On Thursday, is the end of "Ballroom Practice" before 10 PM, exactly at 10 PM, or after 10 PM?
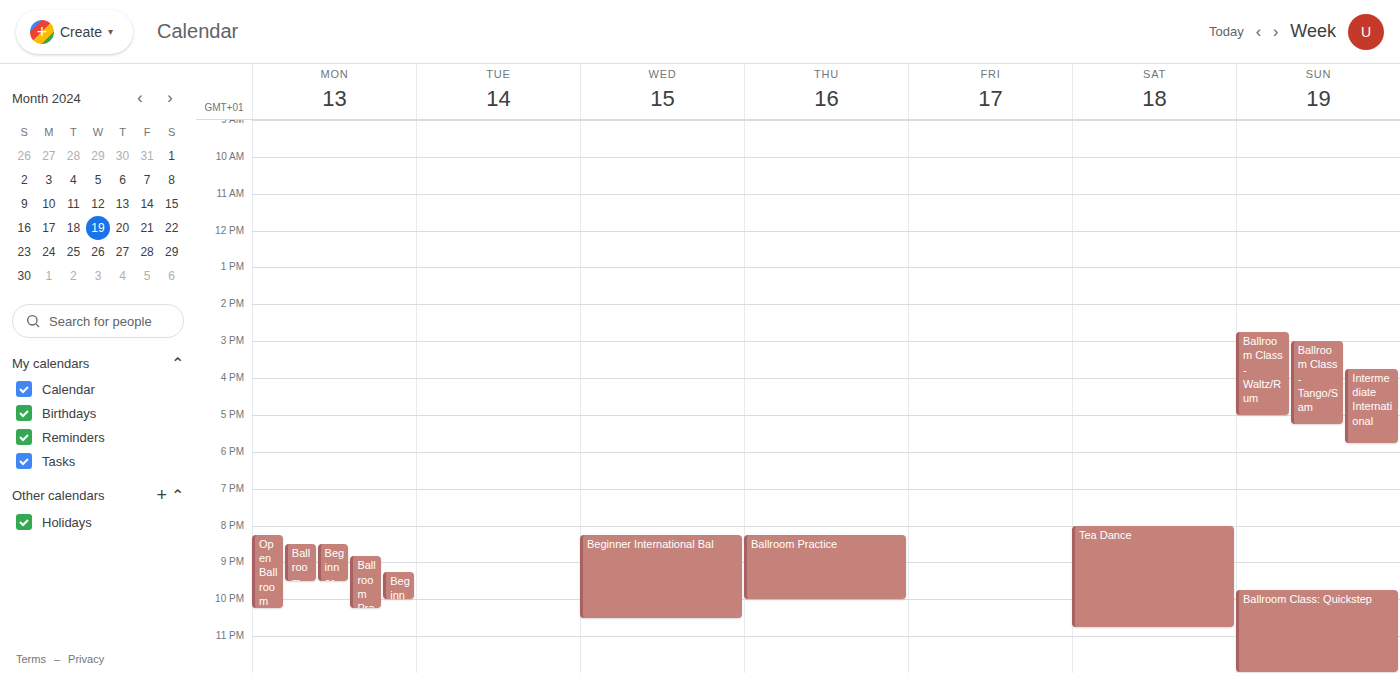
10:00 PM -- exactly at 10 PM, on the 10 PM line.